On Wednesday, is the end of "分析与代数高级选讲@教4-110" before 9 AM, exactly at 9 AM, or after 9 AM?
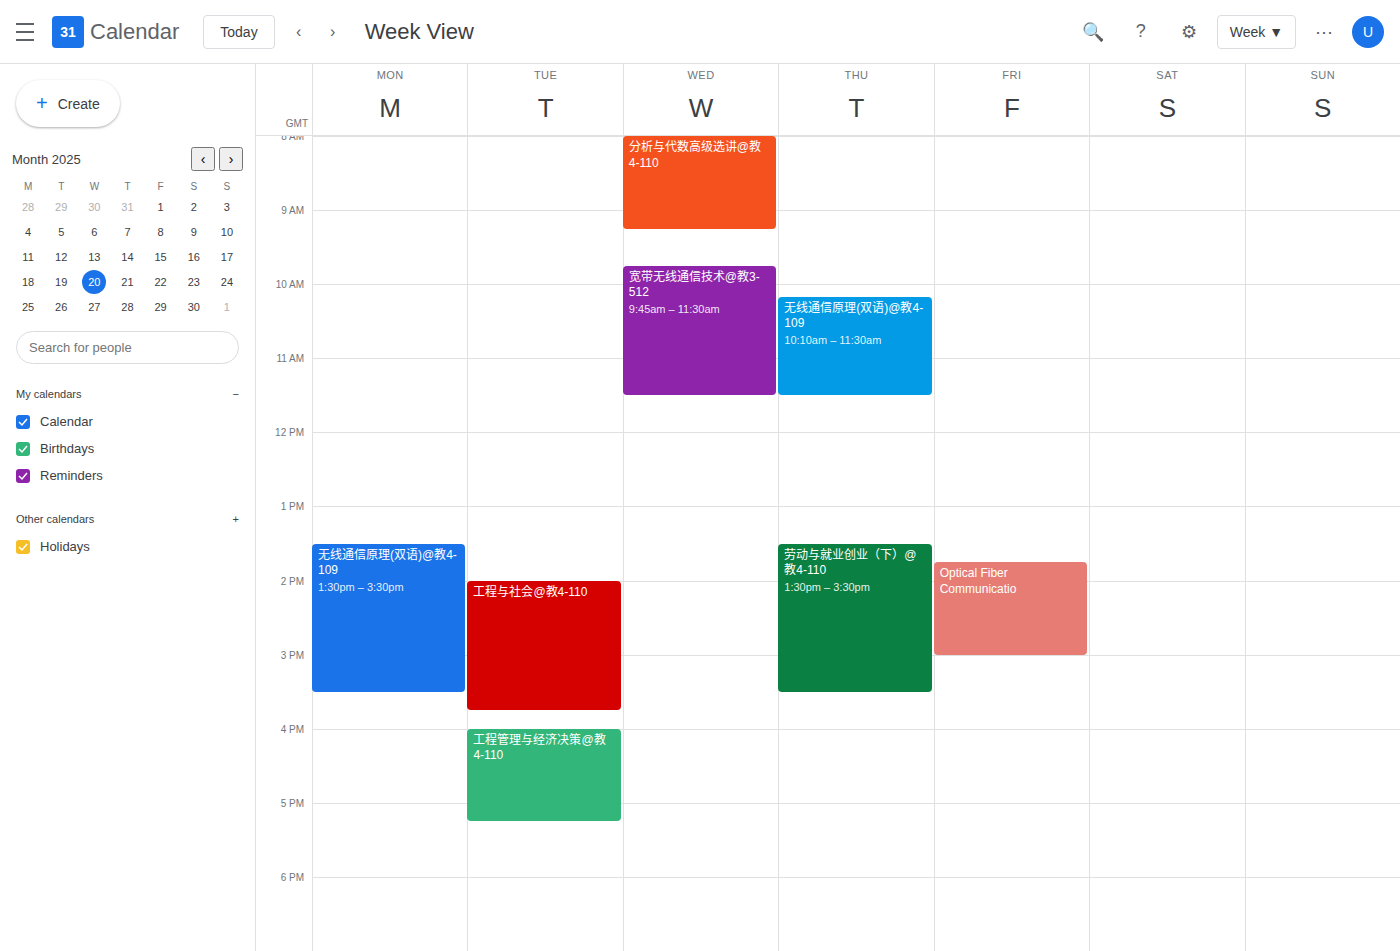
9:15 AM -- after 9 AM, 15 minutes below the 9 AM line.